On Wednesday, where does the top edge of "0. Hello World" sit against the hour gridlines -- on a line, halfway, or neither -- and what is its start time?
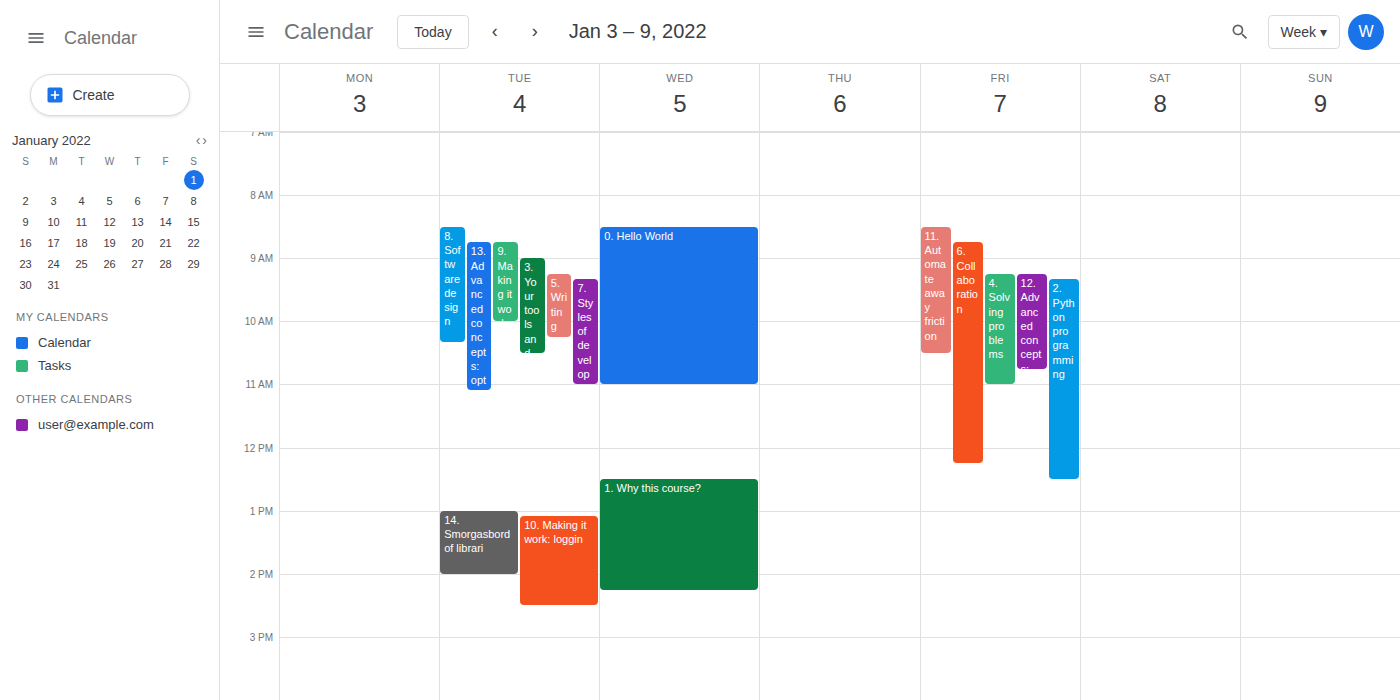
8:30 AM -- halfway between the 8 AM and 9 AM lines.